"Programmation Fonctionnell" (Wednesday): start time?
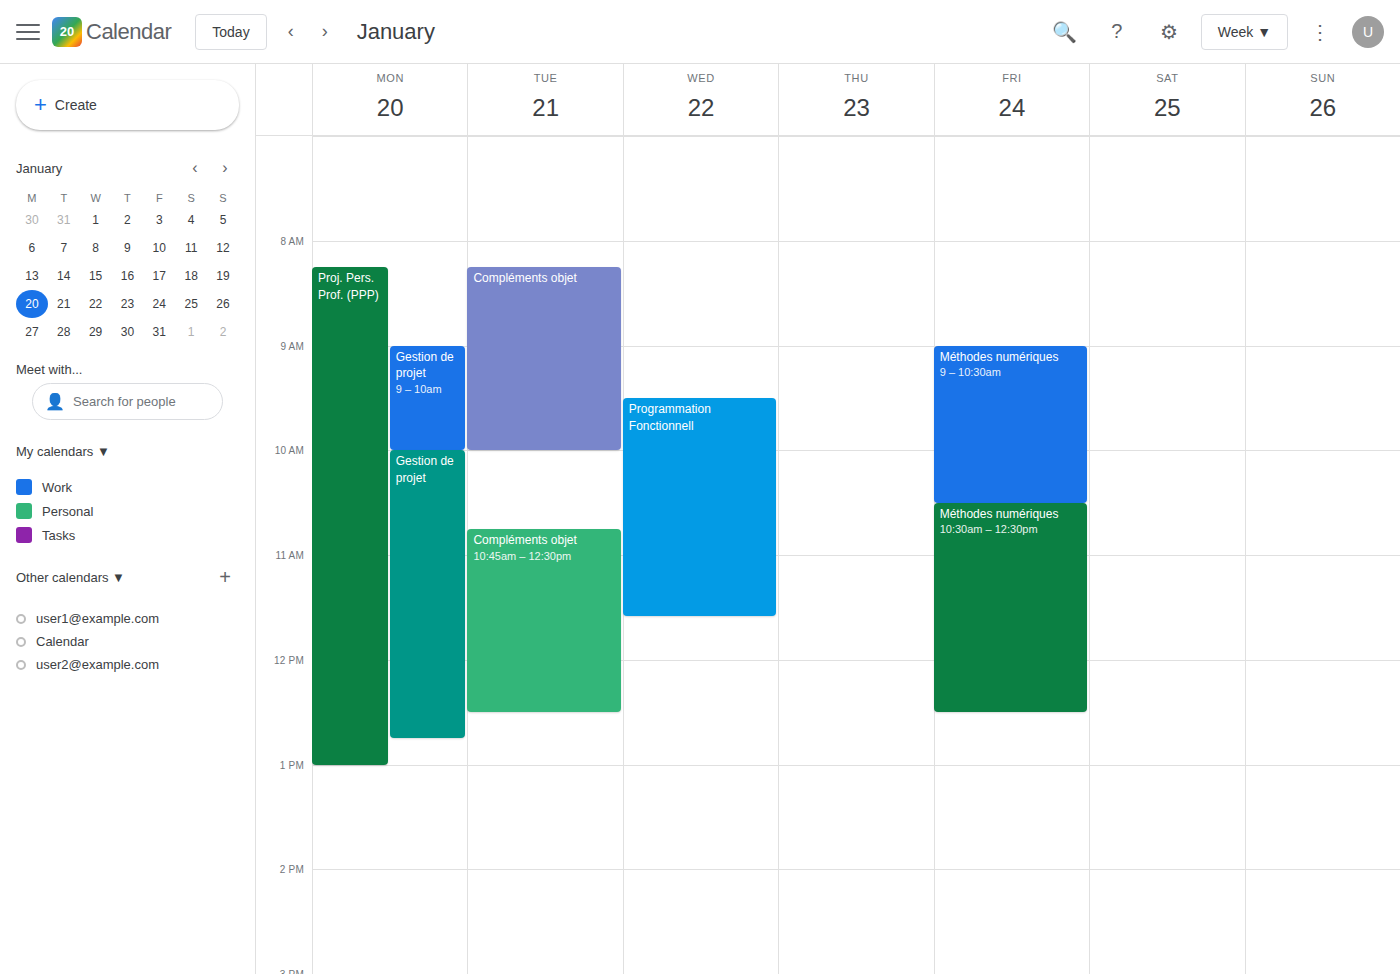
9:30 AM